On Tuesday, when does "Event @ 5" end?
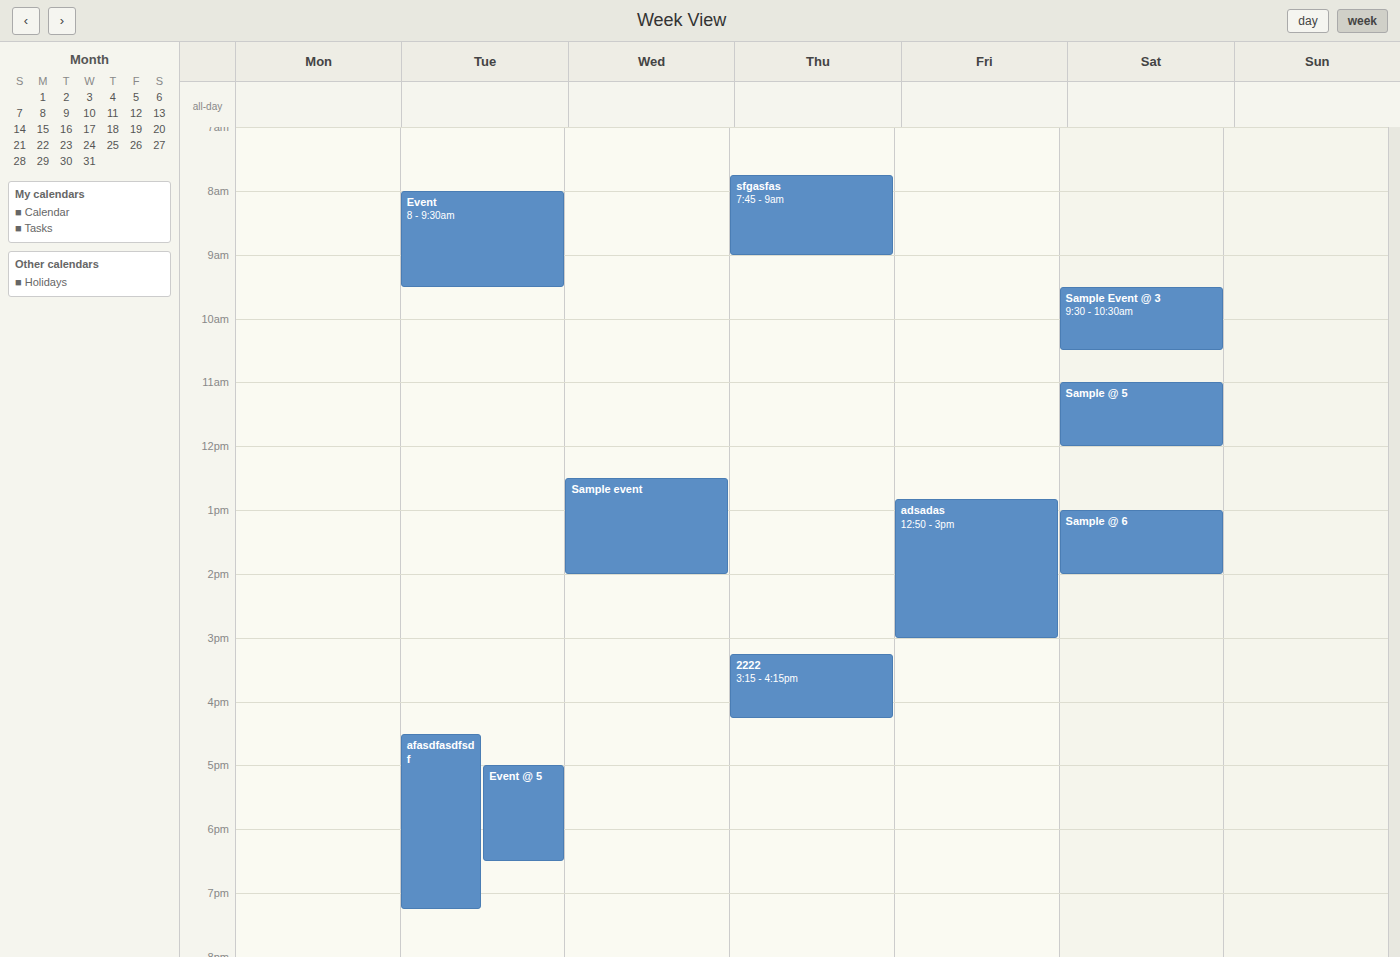
6:30 PM